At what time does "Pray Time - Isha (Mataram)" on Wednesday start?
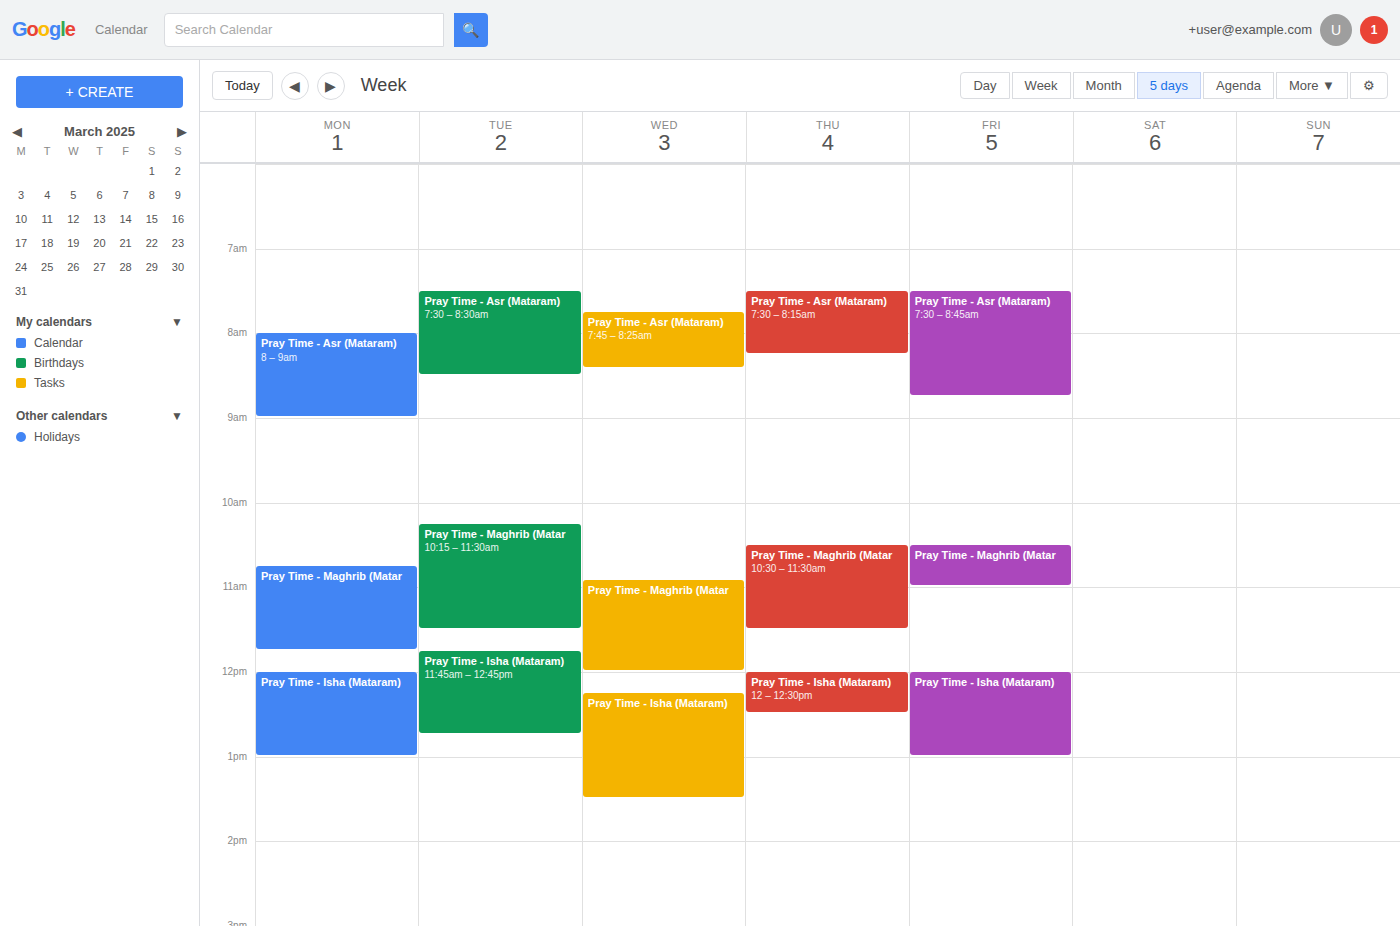
12:15 PM